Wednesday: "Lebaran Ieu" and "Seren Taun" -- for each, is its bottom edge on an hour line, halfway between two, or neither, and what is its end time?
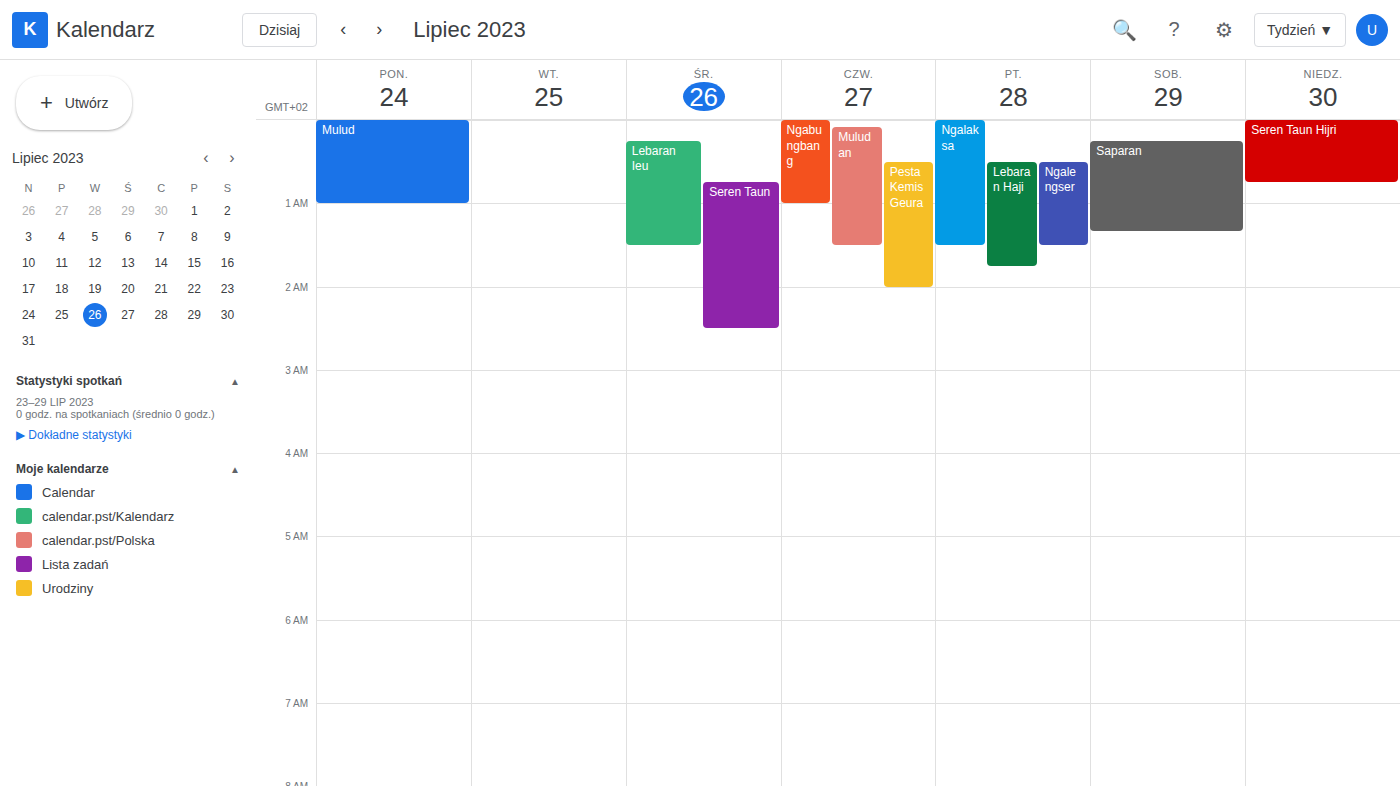
"Lebaran Ieu": 1:30 AM, halfway between the 1 AM and 2 AM lines. "Seren Taun": 2:30 AM, halfway between the 2 AM and 3 AM lines.